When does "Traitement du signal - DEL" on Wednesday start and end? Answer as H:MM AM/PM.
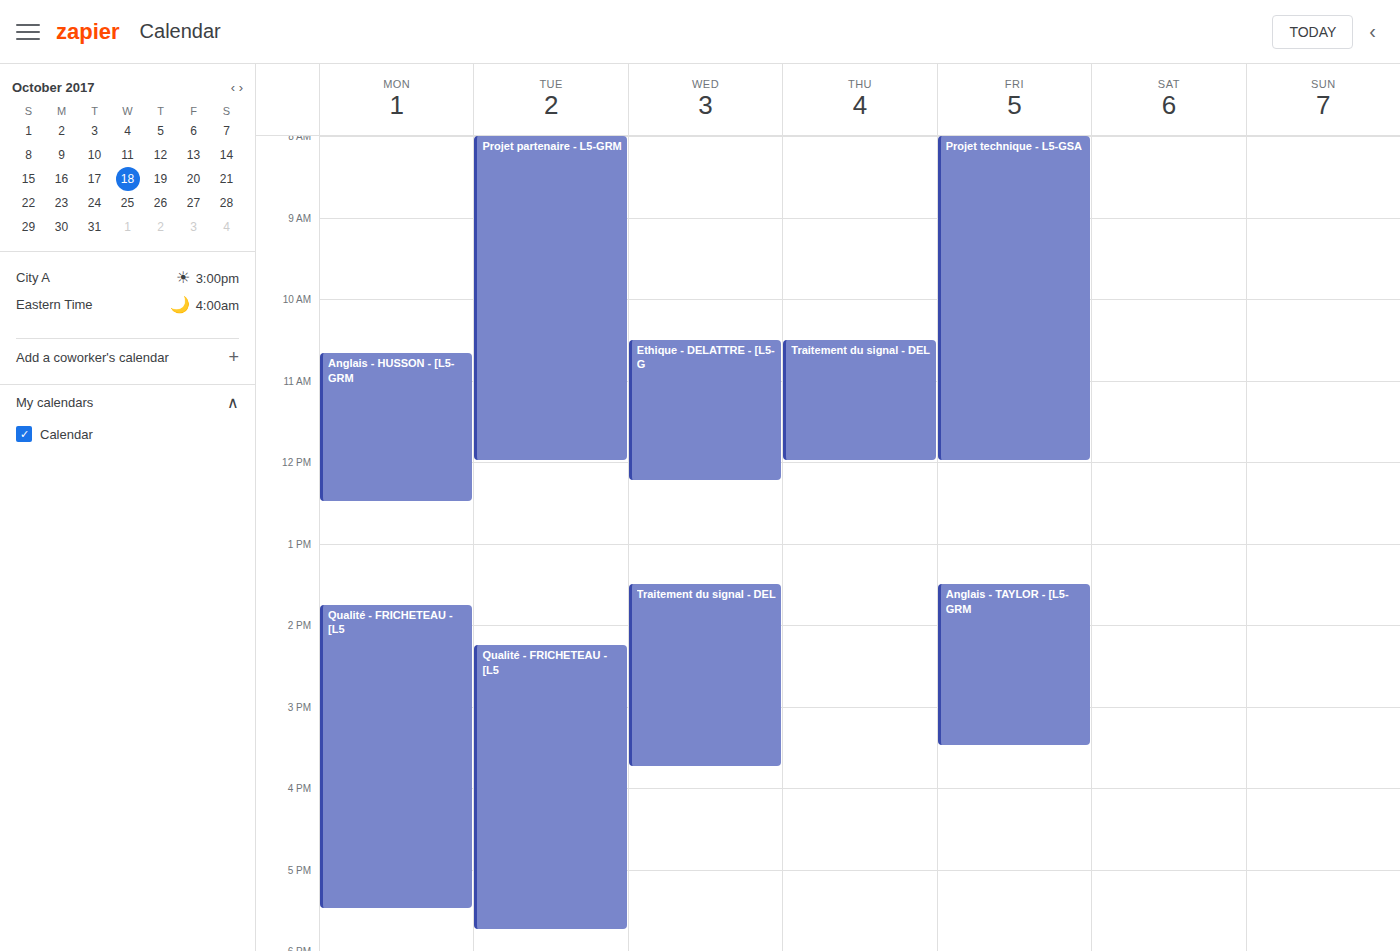
1:30 PM to 3:45 PM